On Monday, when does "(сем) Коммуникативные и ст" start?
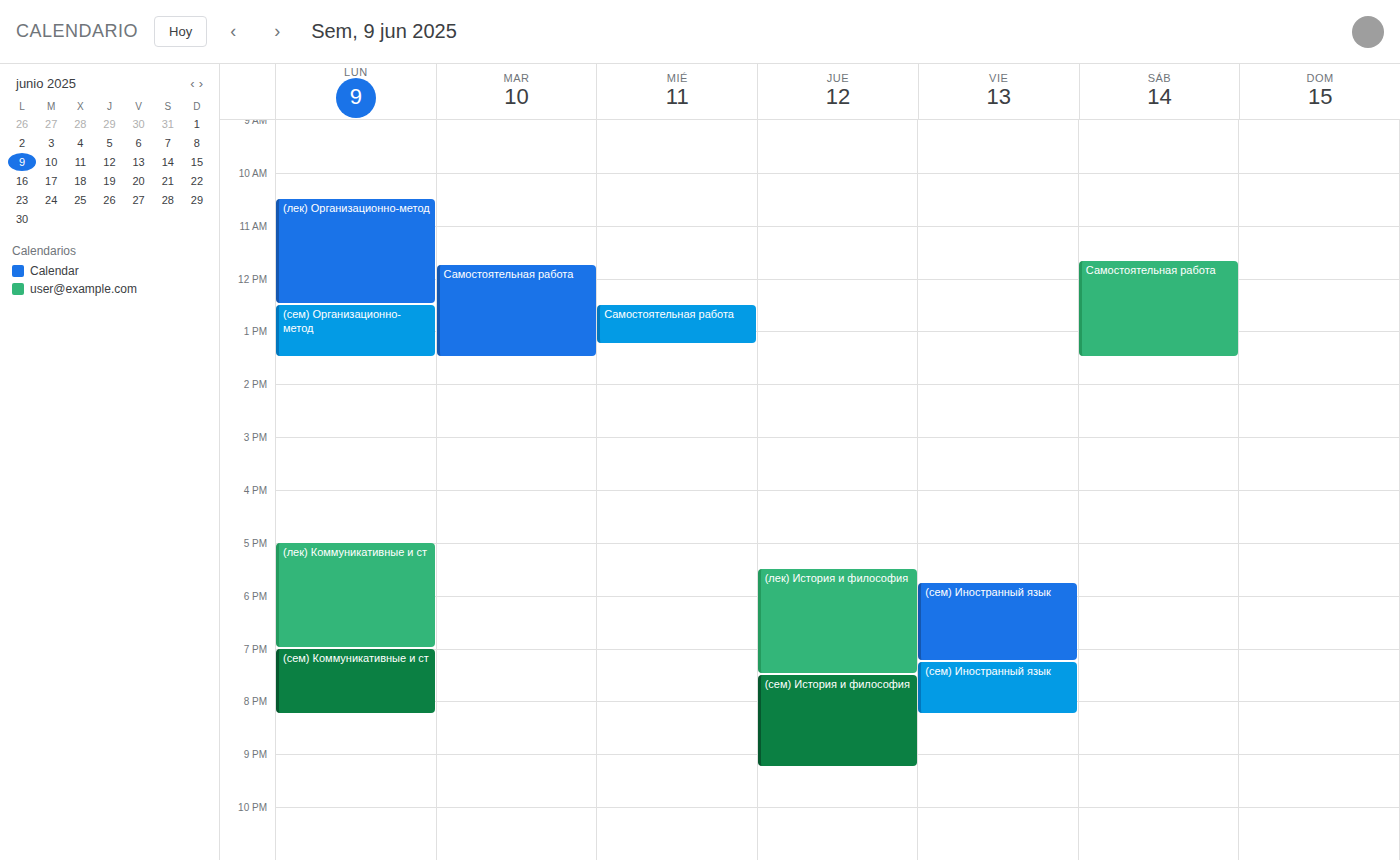
7:00 PM